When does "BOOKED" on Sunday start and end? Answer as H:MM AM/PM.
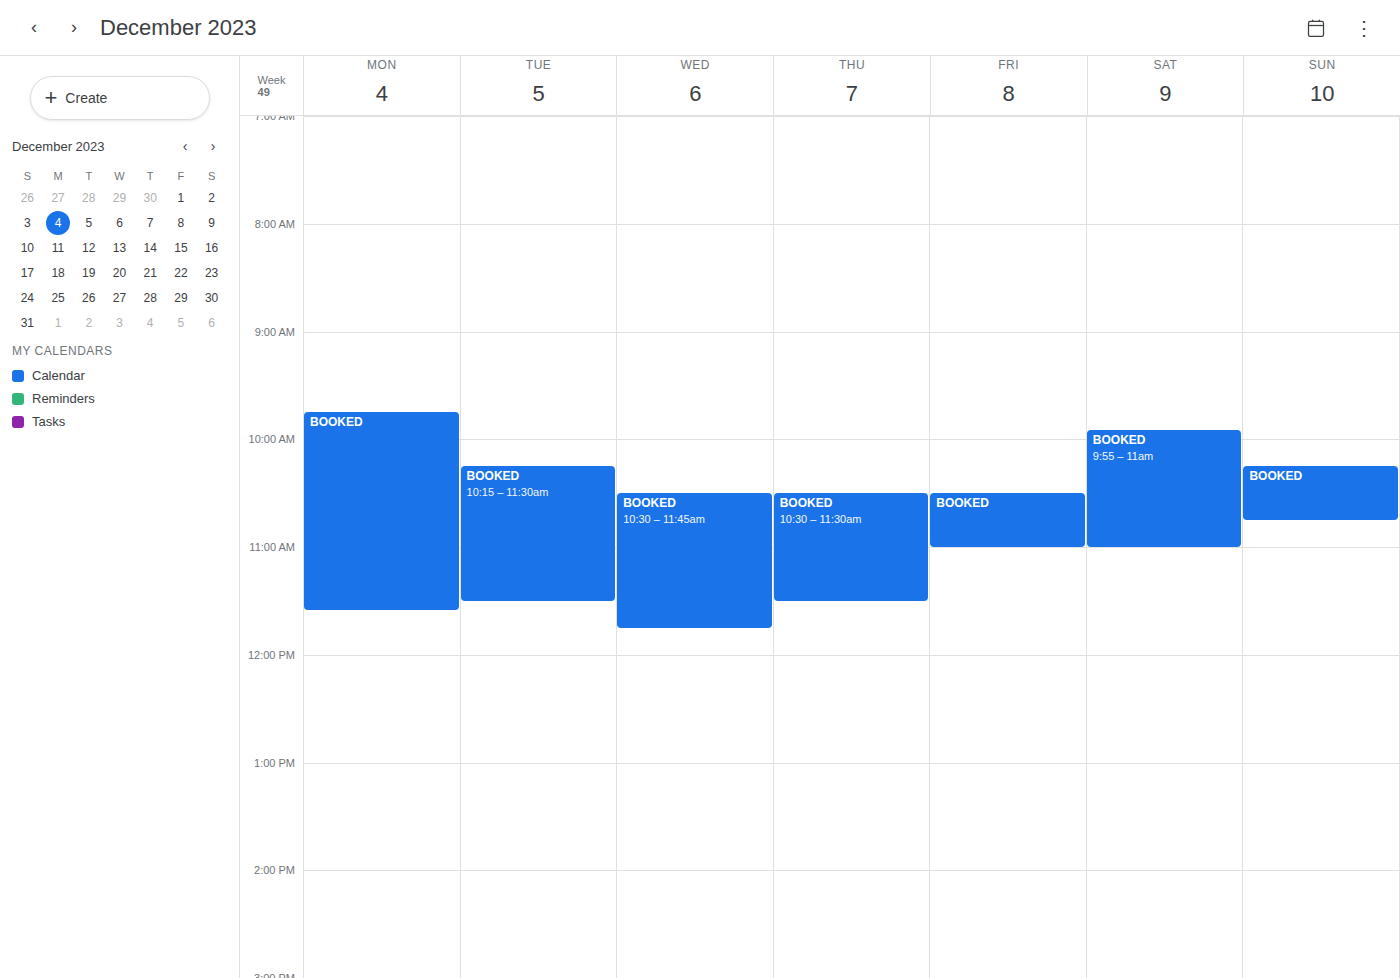
10:15 AM to 10:45 AM